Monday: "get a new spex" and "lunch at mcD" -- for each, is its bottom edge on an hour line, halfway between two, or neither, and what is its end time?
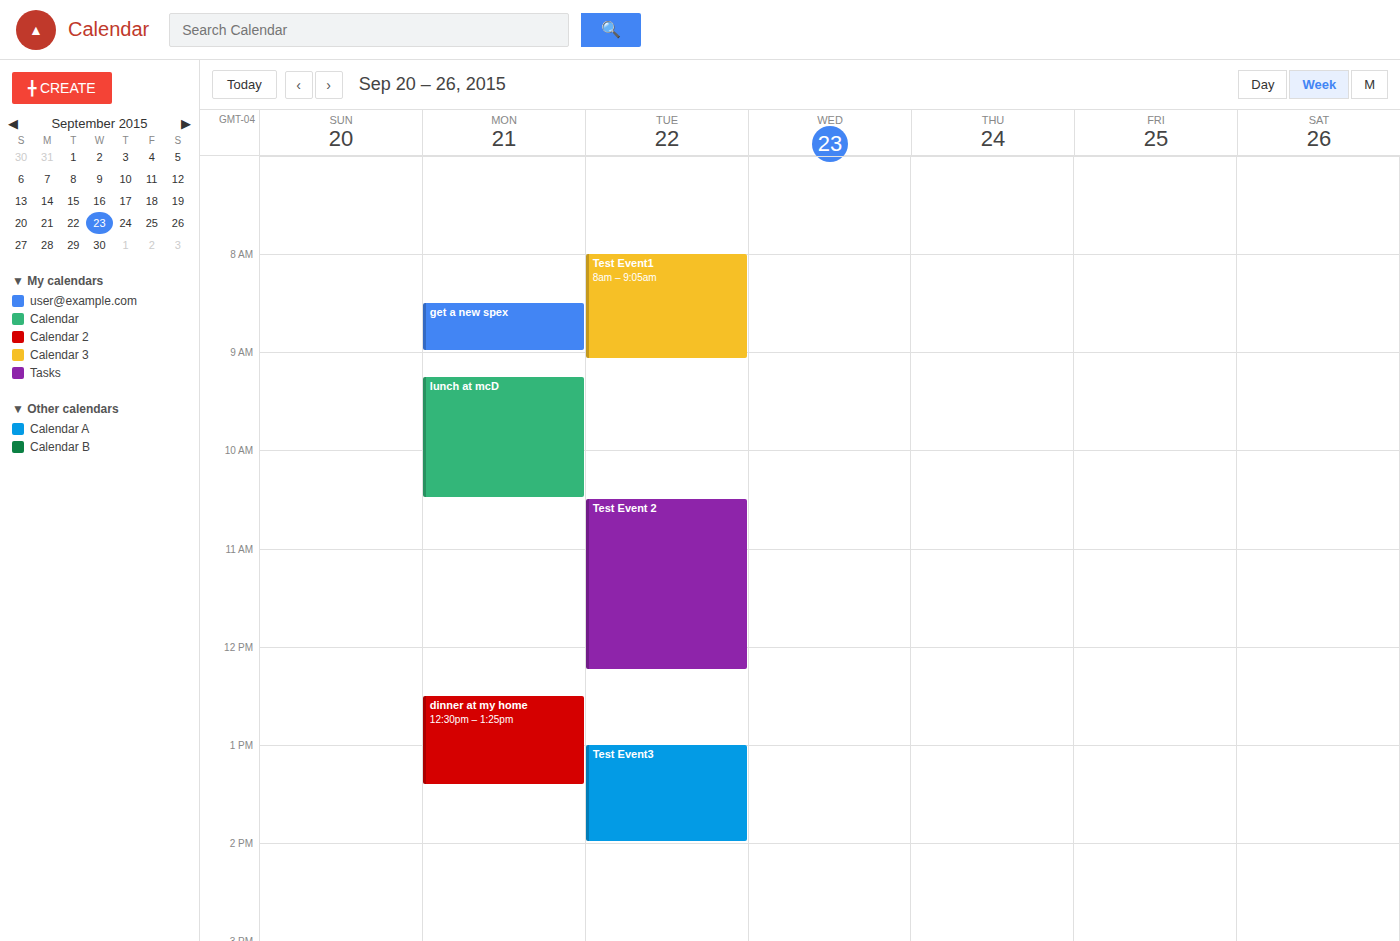
"get a new spex": 9:00 AM, exactly on the 9 AM line. "lunch at mcD": 10:30 AM, halfway between the 10 AM and 11 AM lines.